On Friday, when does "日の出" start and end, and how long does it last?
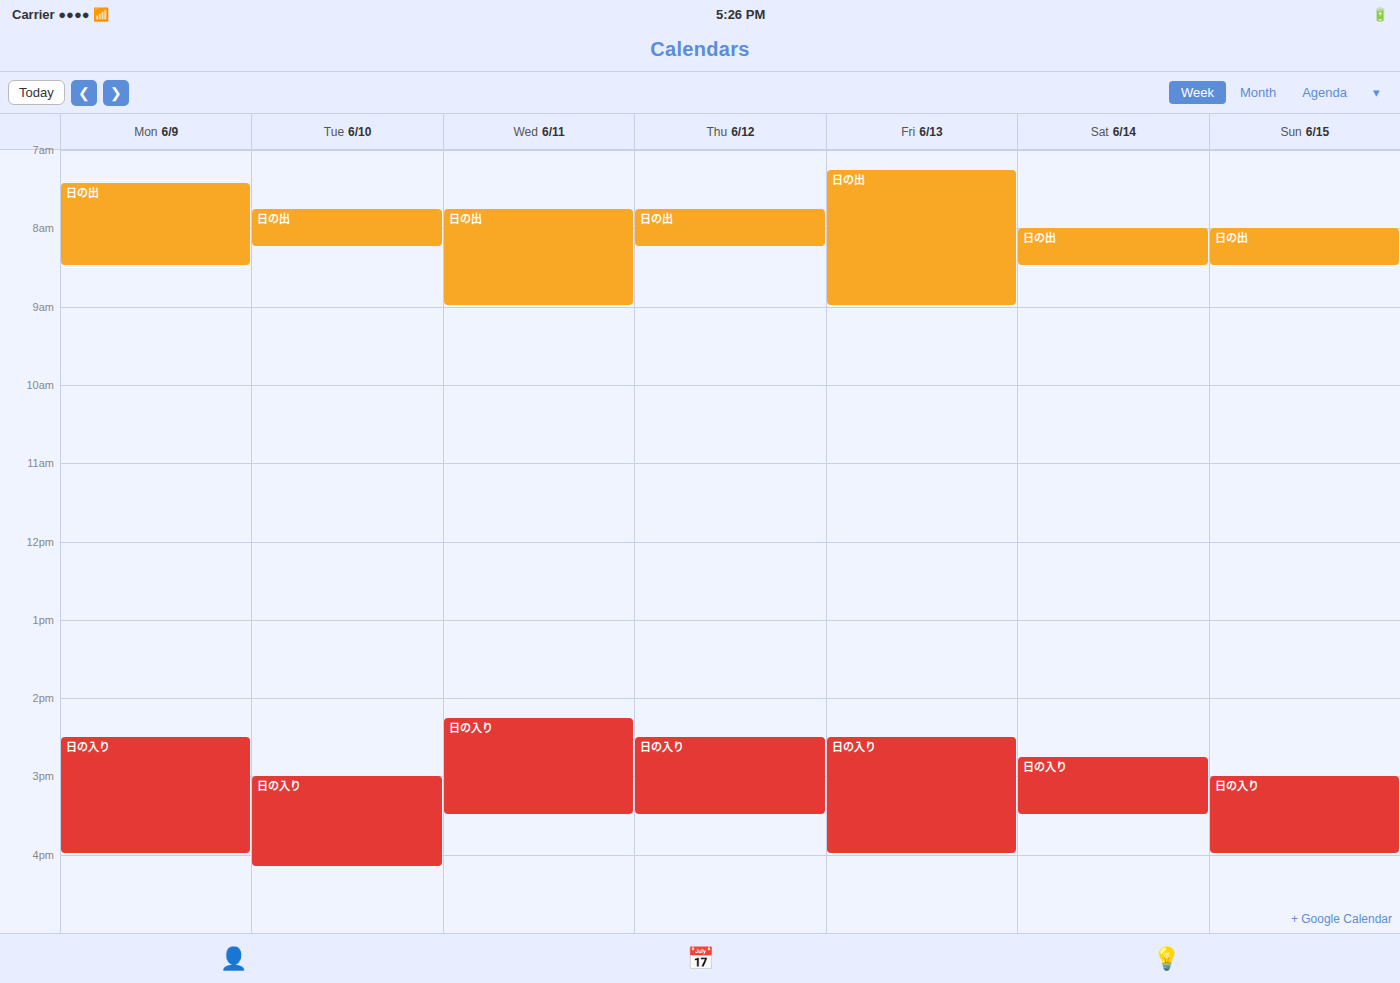
7:15 AM to 9:00 AM, 1 hour 45 minutes